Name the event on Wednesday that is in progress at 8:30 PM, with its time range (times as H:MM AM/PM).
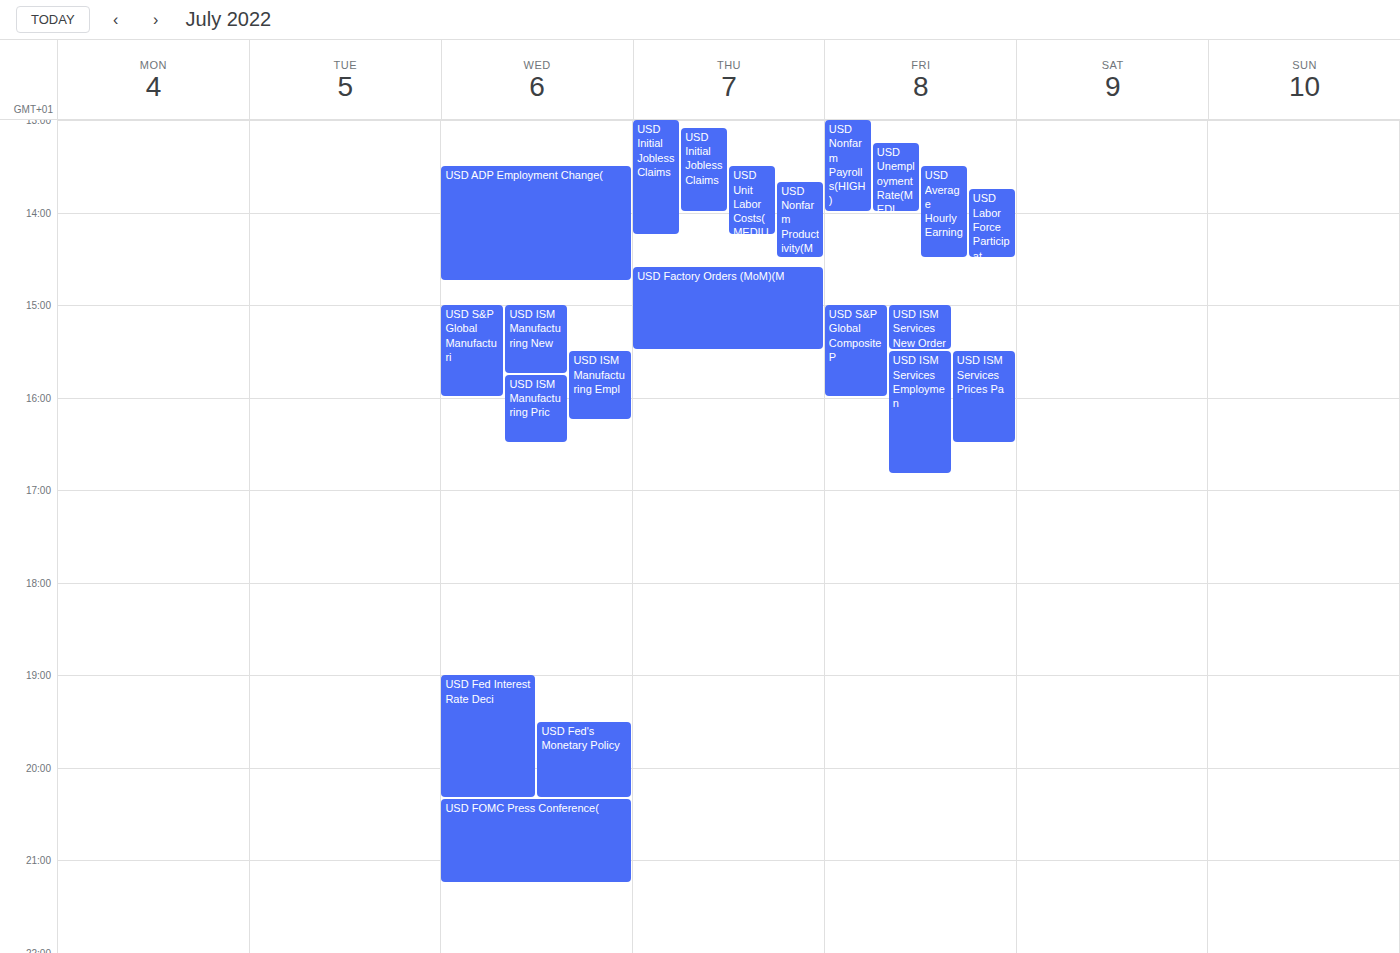
"USD FOMC Press Conference(", 8:20 PM to 9:15 PM